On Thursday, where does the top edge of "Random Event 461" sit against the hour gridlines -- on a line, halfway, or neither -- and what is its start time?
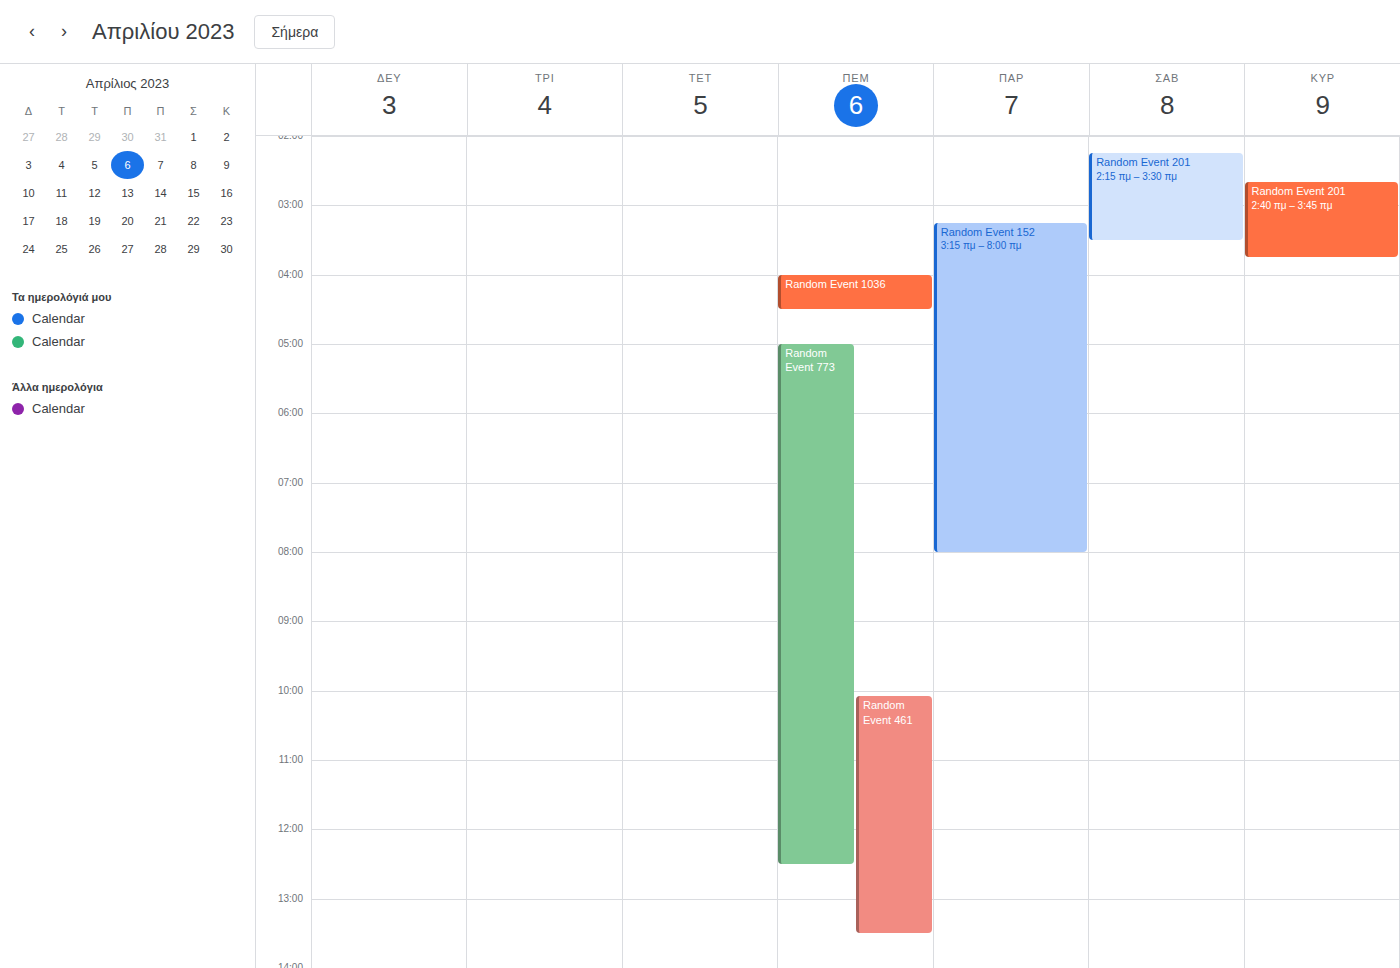
10:05 -- neither: 5 minutes below the 10:00 line and 55 minutes above the 11:00 line.